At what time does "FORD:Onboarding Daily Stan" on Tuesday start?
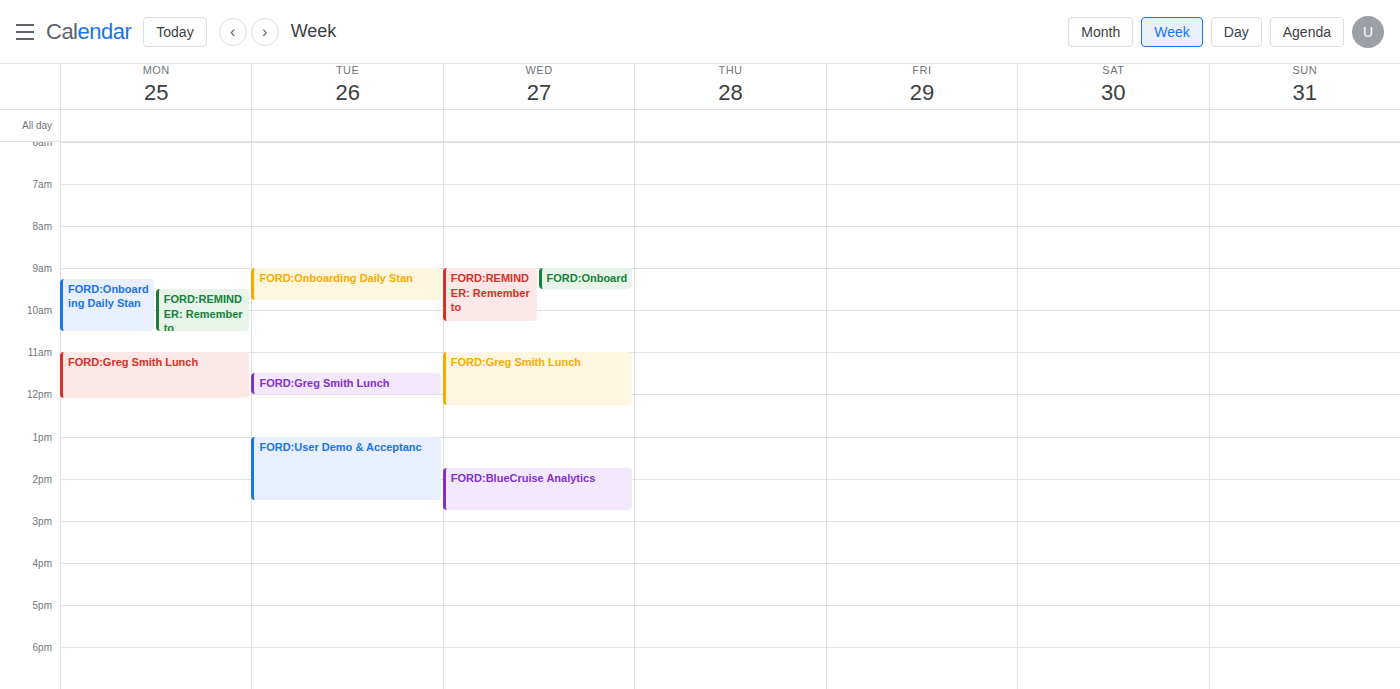
9:00 AM